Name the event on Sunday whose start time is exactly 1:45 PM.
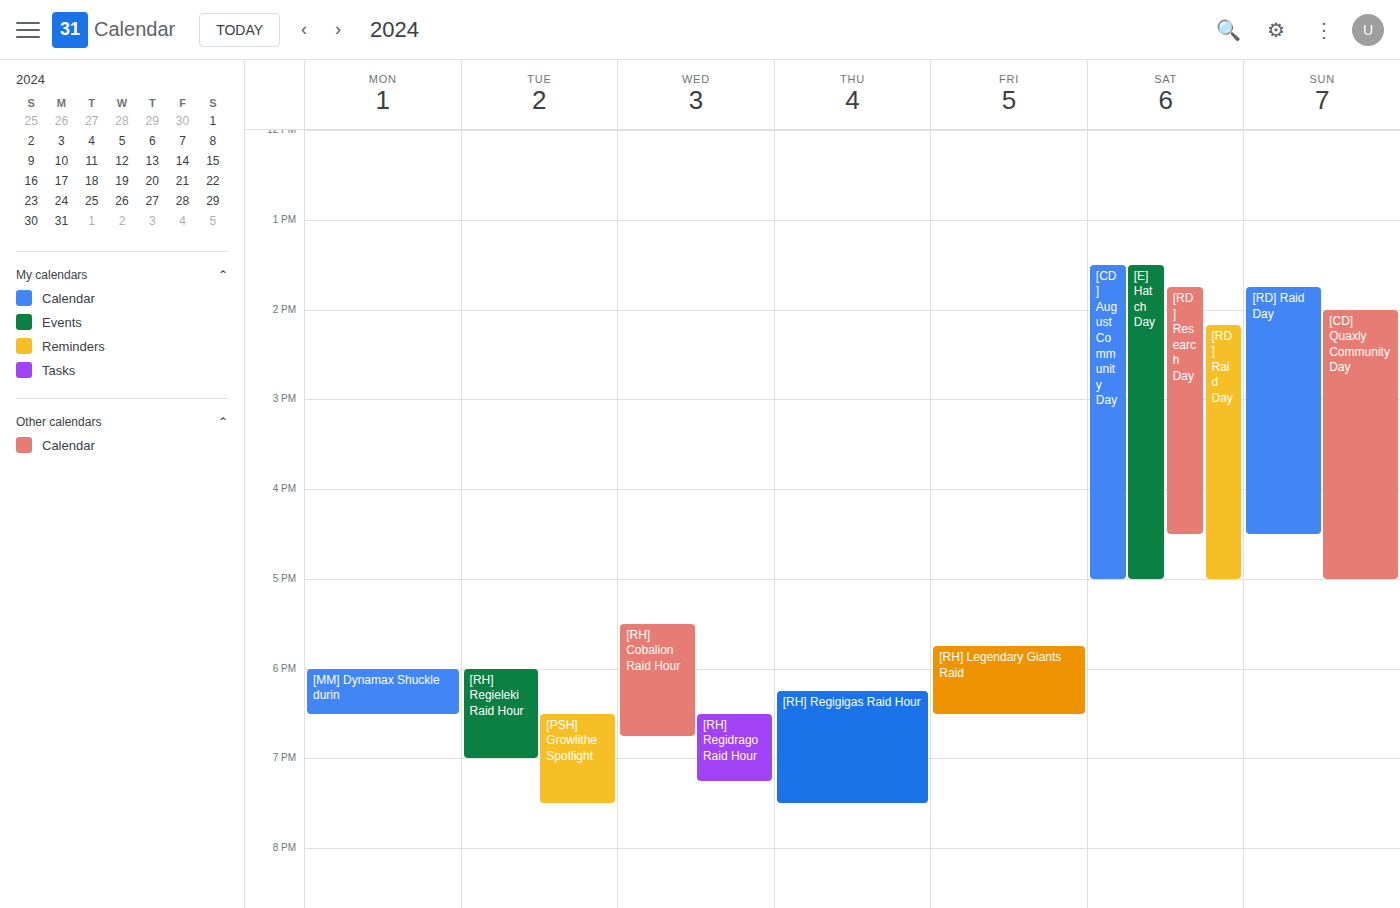
"[RD] Raid Day"